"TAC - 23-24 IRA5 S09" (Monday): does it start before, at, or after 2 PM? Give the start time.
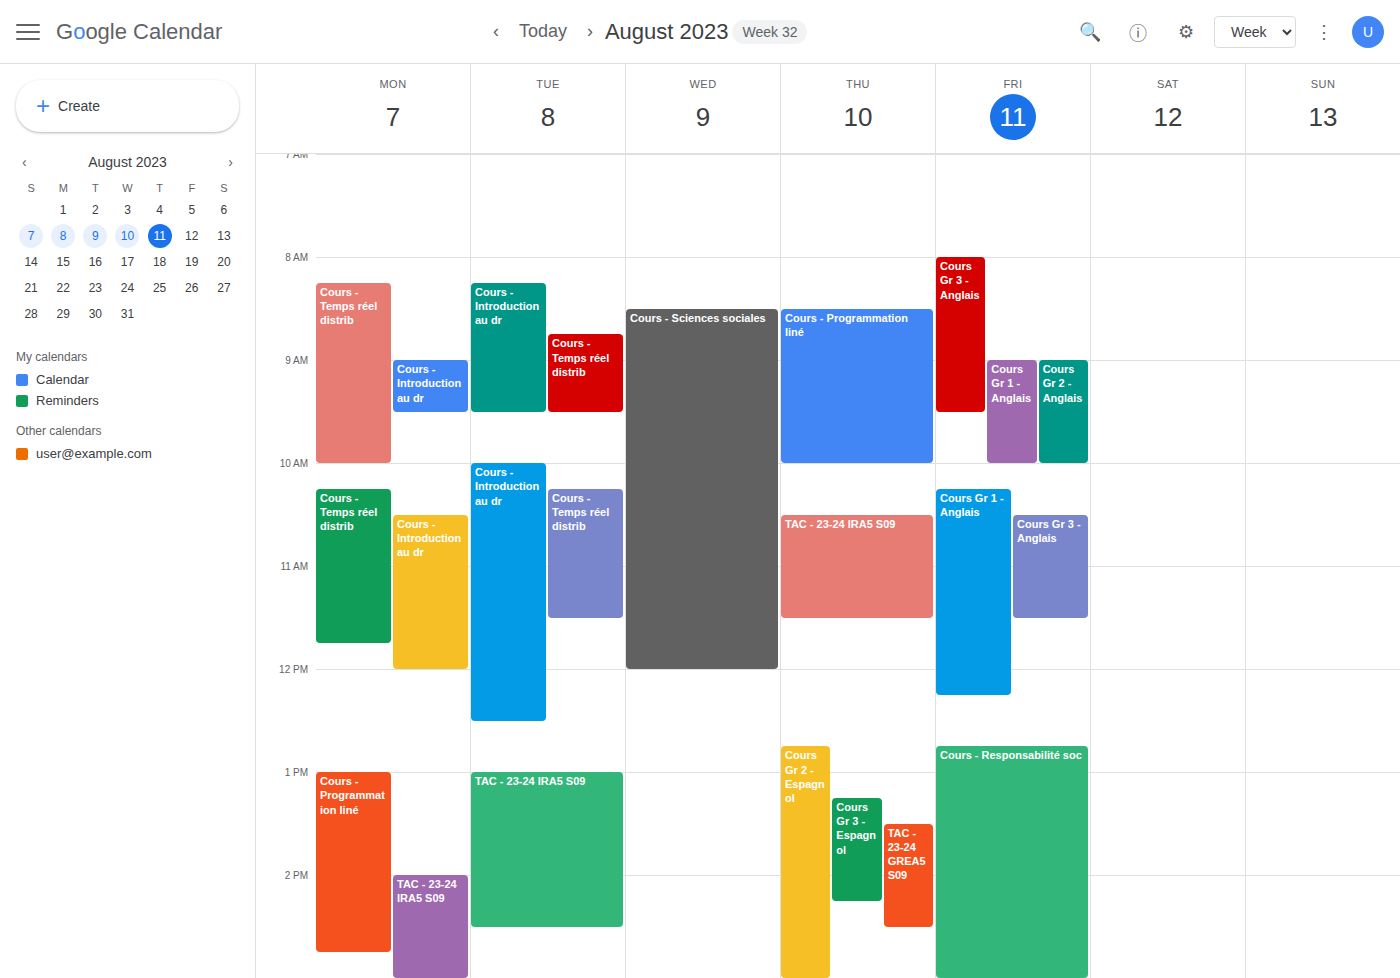
2:00 PM -- exactly at 2 PM, on the 2 PM line.